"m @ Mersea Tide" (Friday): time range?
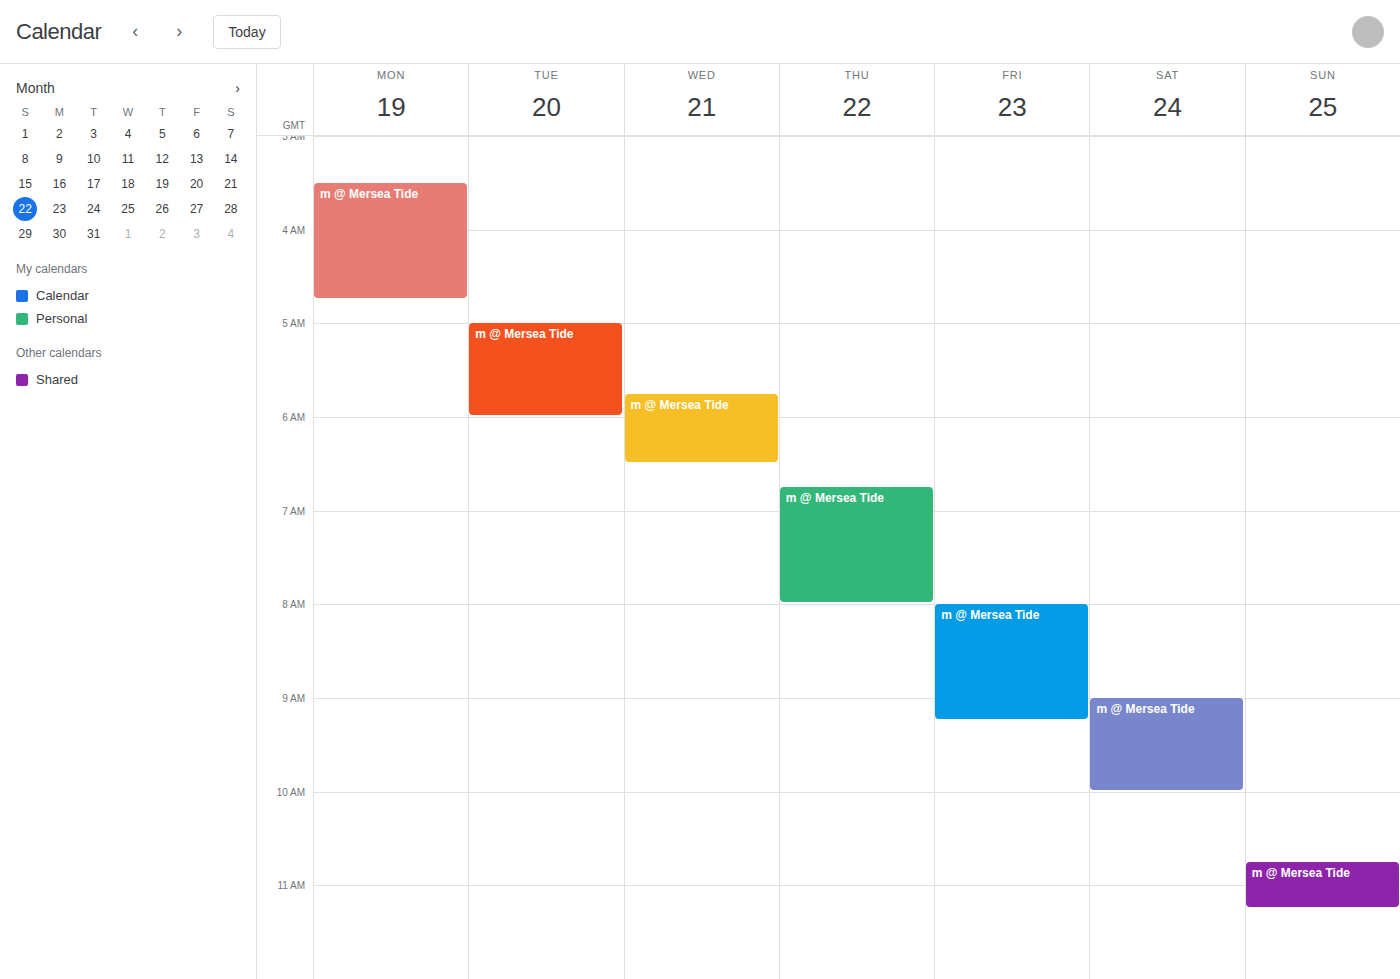
8:00 AM to 9:15 AM